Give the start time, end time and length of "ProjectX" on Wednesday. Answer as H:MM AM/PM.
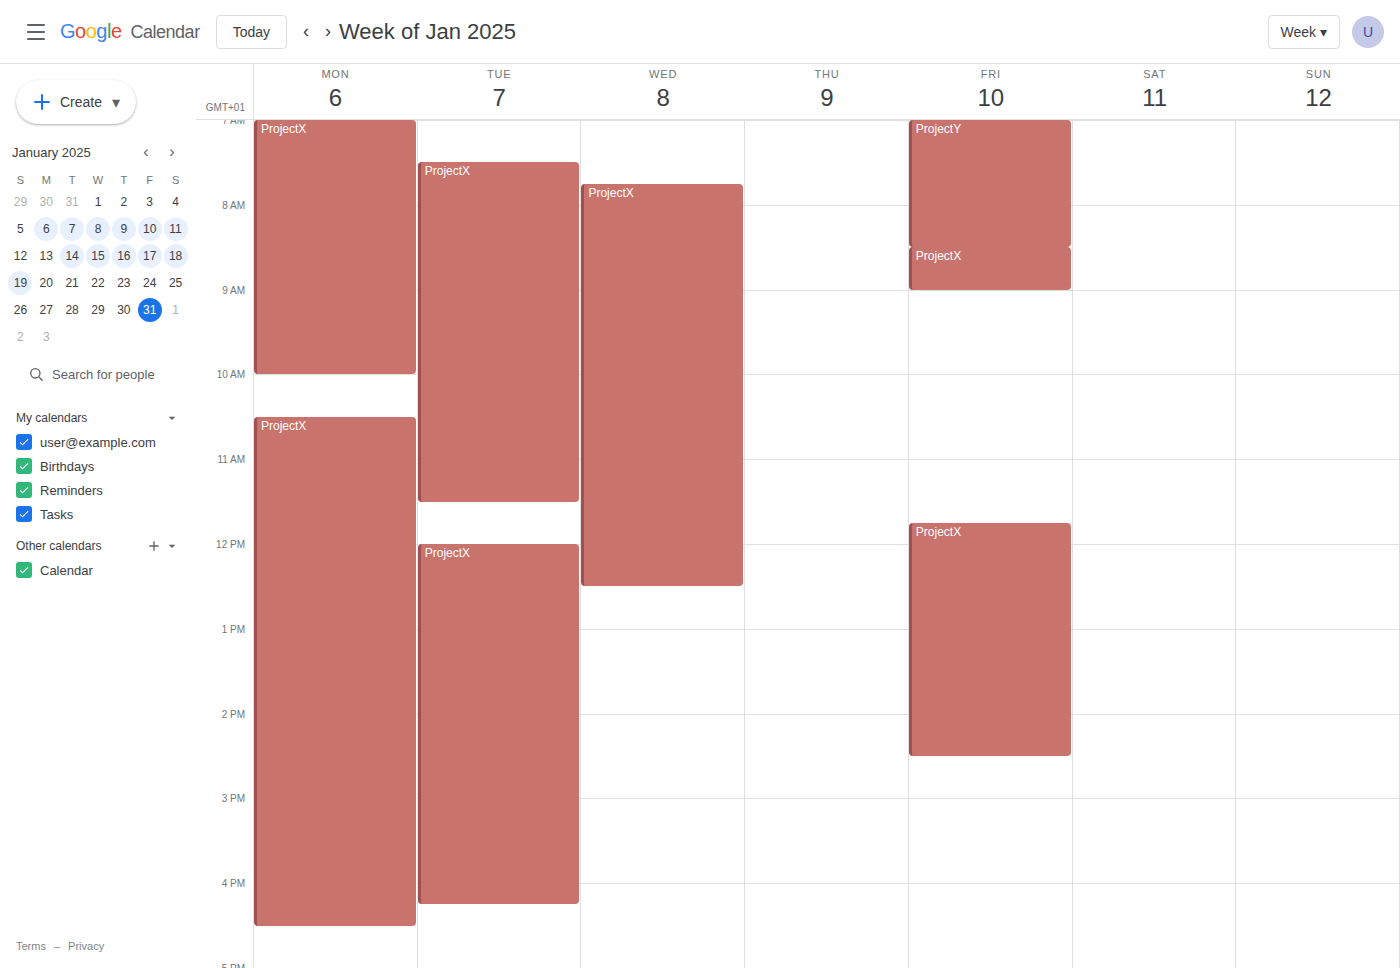
7:45 AM to 12:30 PM, 4 hours 45 minutes